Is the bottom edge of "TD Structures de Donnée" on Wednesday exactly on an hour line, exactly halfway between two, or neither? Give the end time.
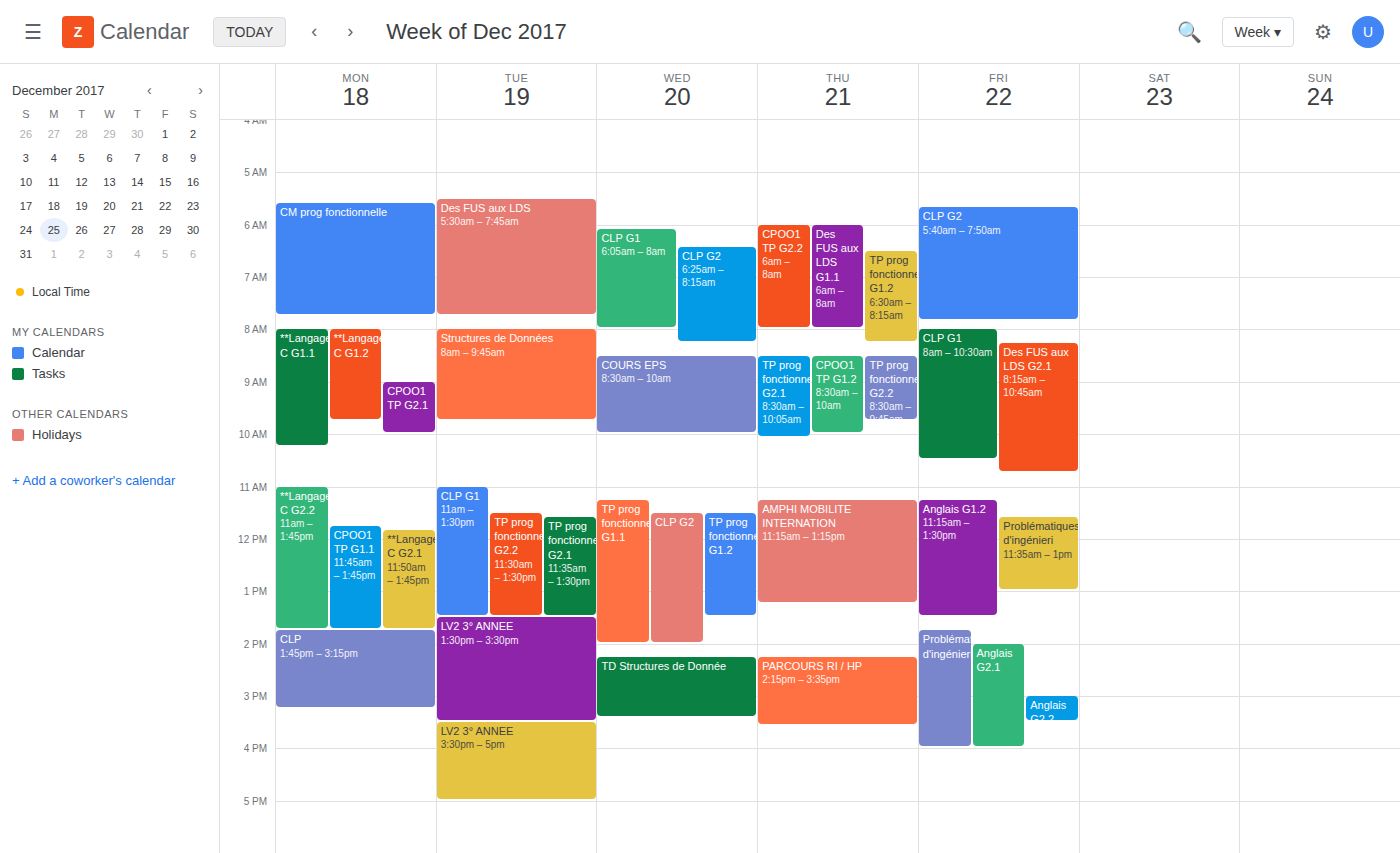
3:25 PM -- neither: 25 minutes below the 3 PM line and 35 minutes above the 4 PM line.